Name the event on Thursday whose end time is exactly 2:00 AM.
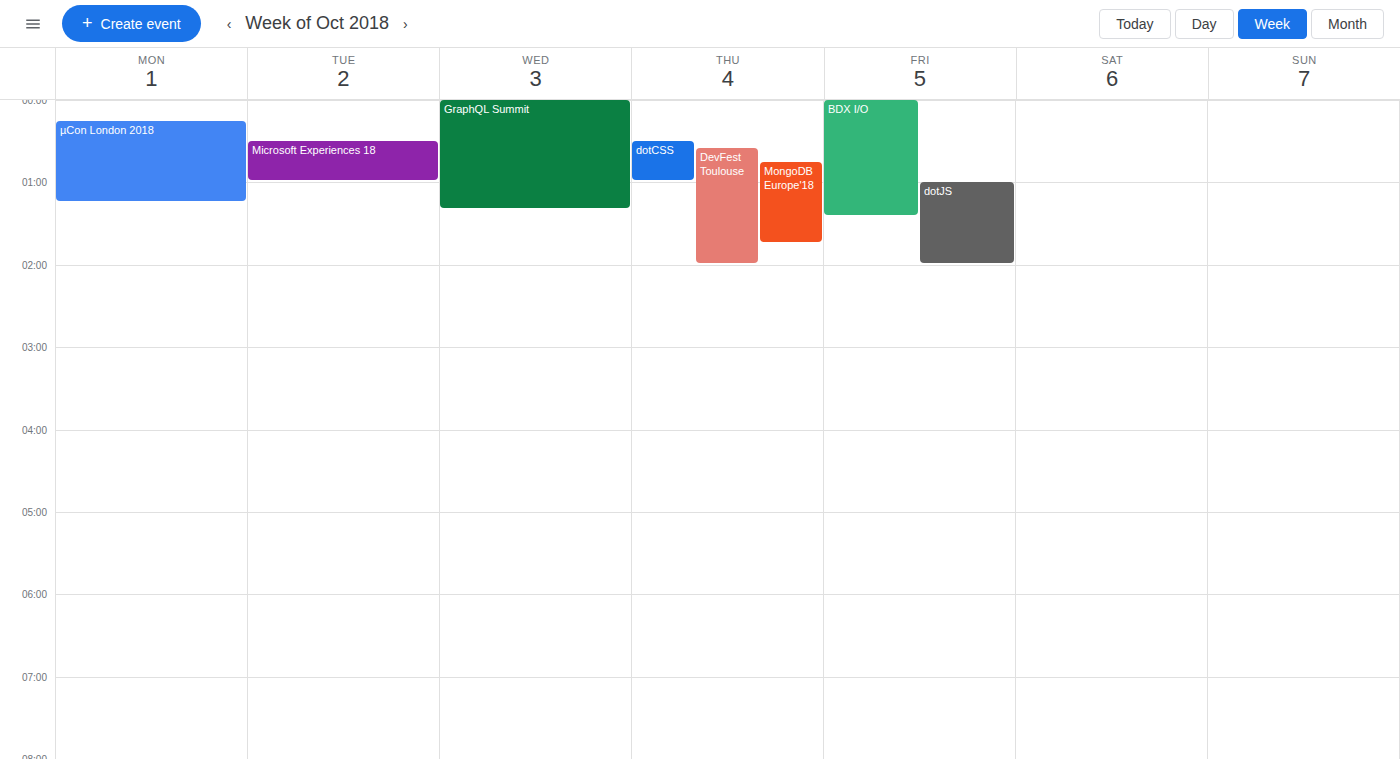
"DevFest Toulouse"